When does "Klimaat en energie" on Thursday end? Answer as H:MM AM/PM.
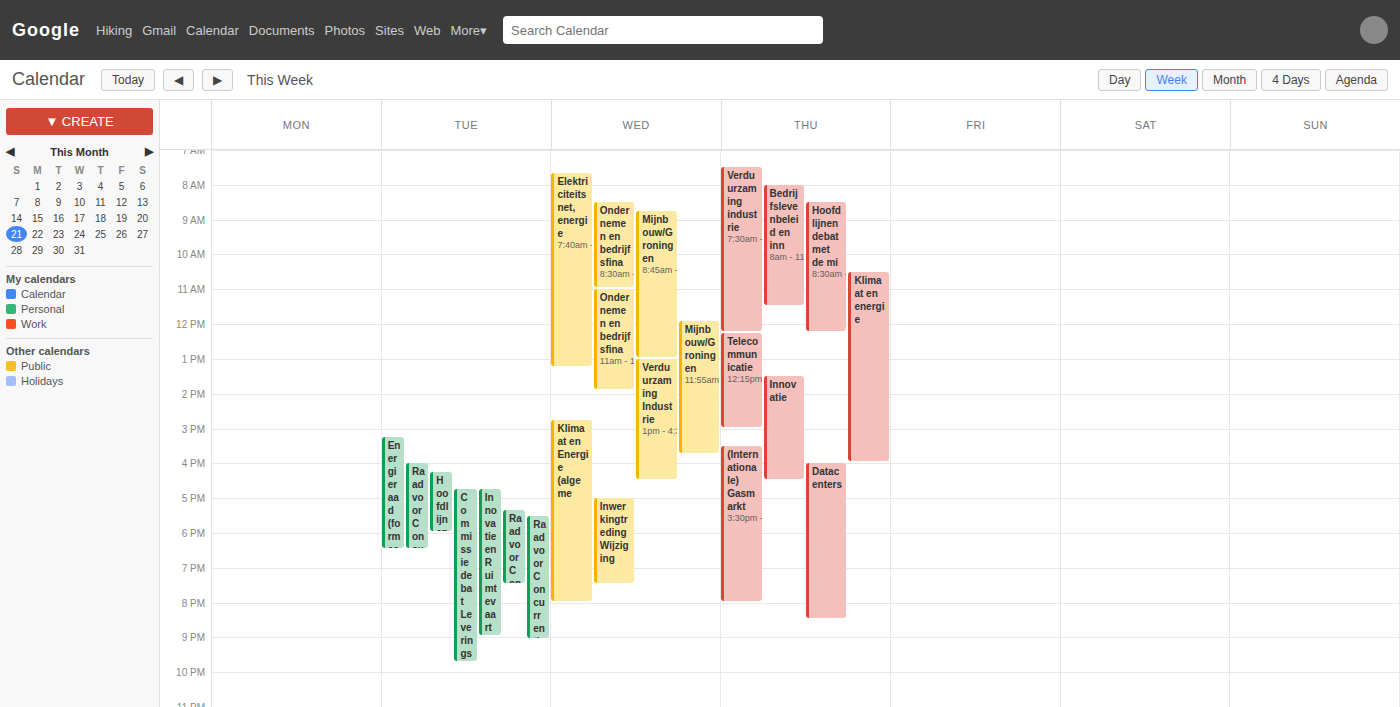
4:00 PM